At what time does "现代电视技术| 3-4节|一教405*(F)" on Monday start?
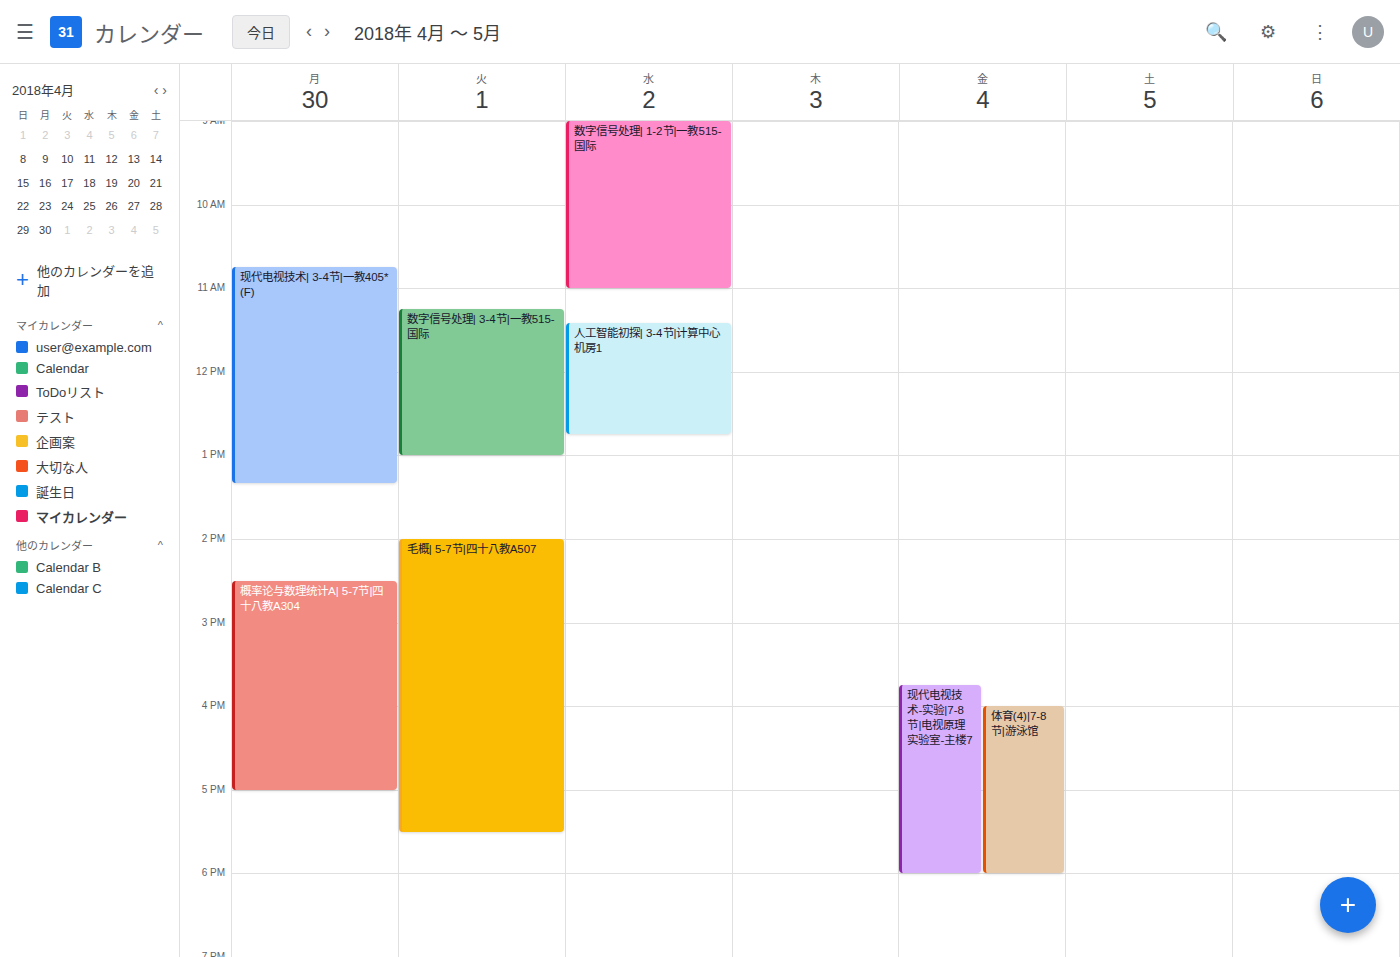
10:45 AM